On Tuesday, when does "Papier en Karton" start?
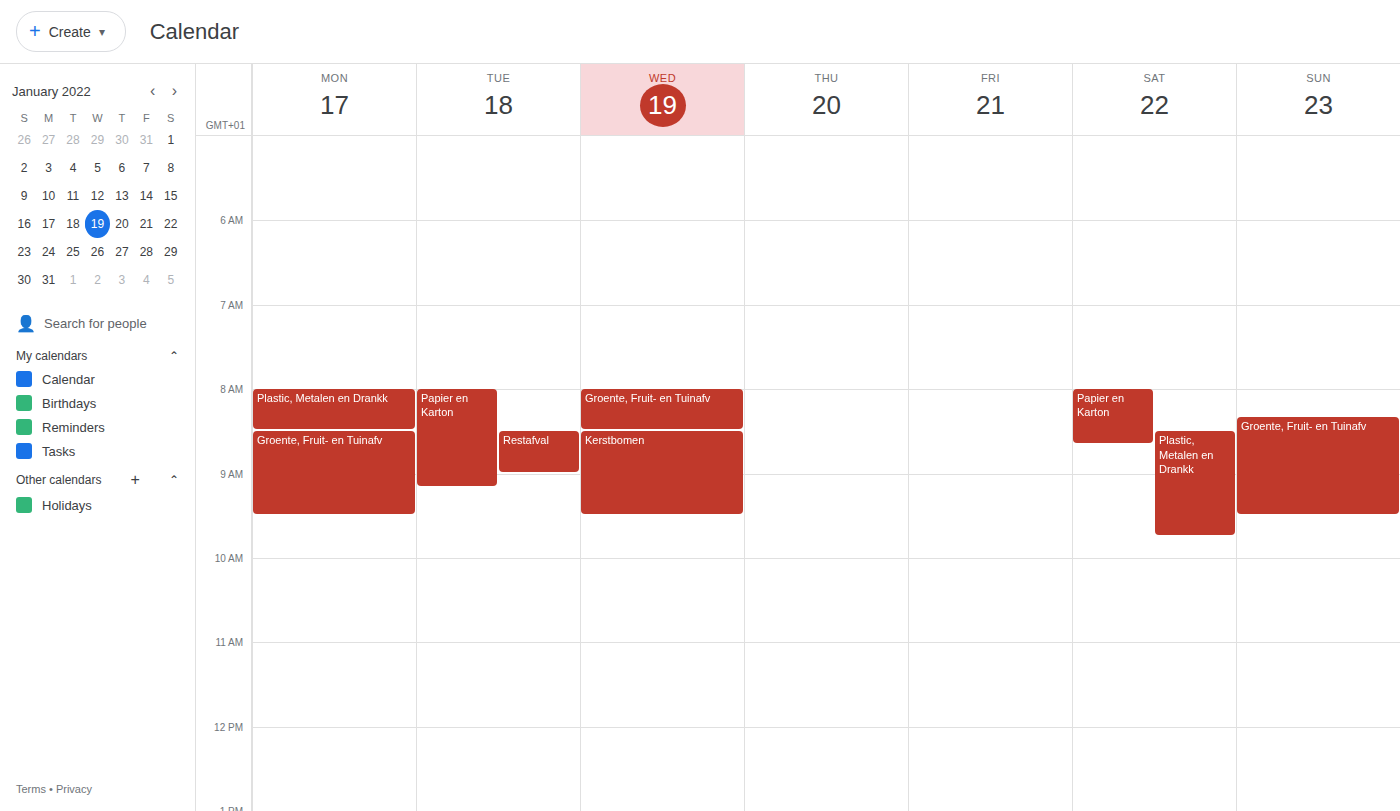
8:00 AM